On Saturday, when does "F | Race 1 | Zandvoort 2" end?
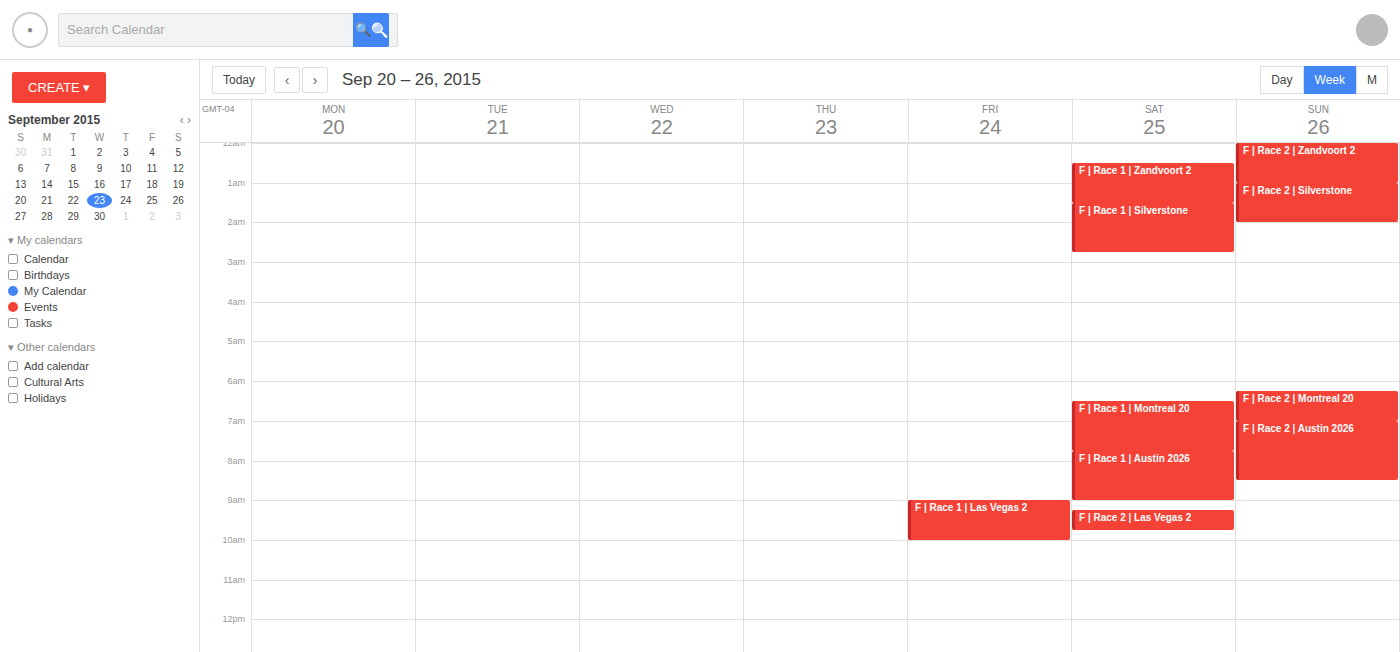
1:30 AM